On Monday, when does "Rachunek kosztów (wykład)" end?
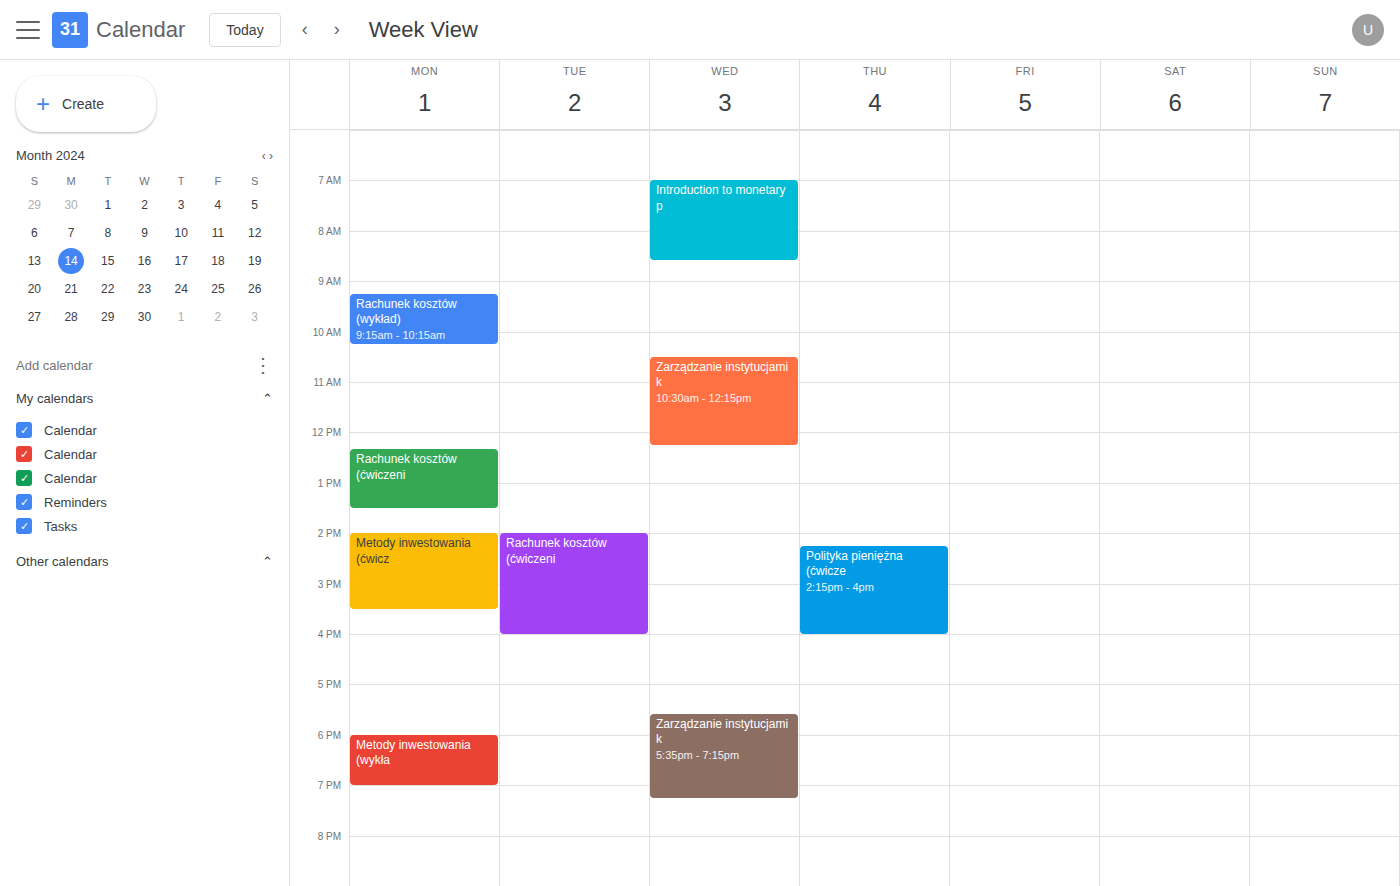
10:15 AM